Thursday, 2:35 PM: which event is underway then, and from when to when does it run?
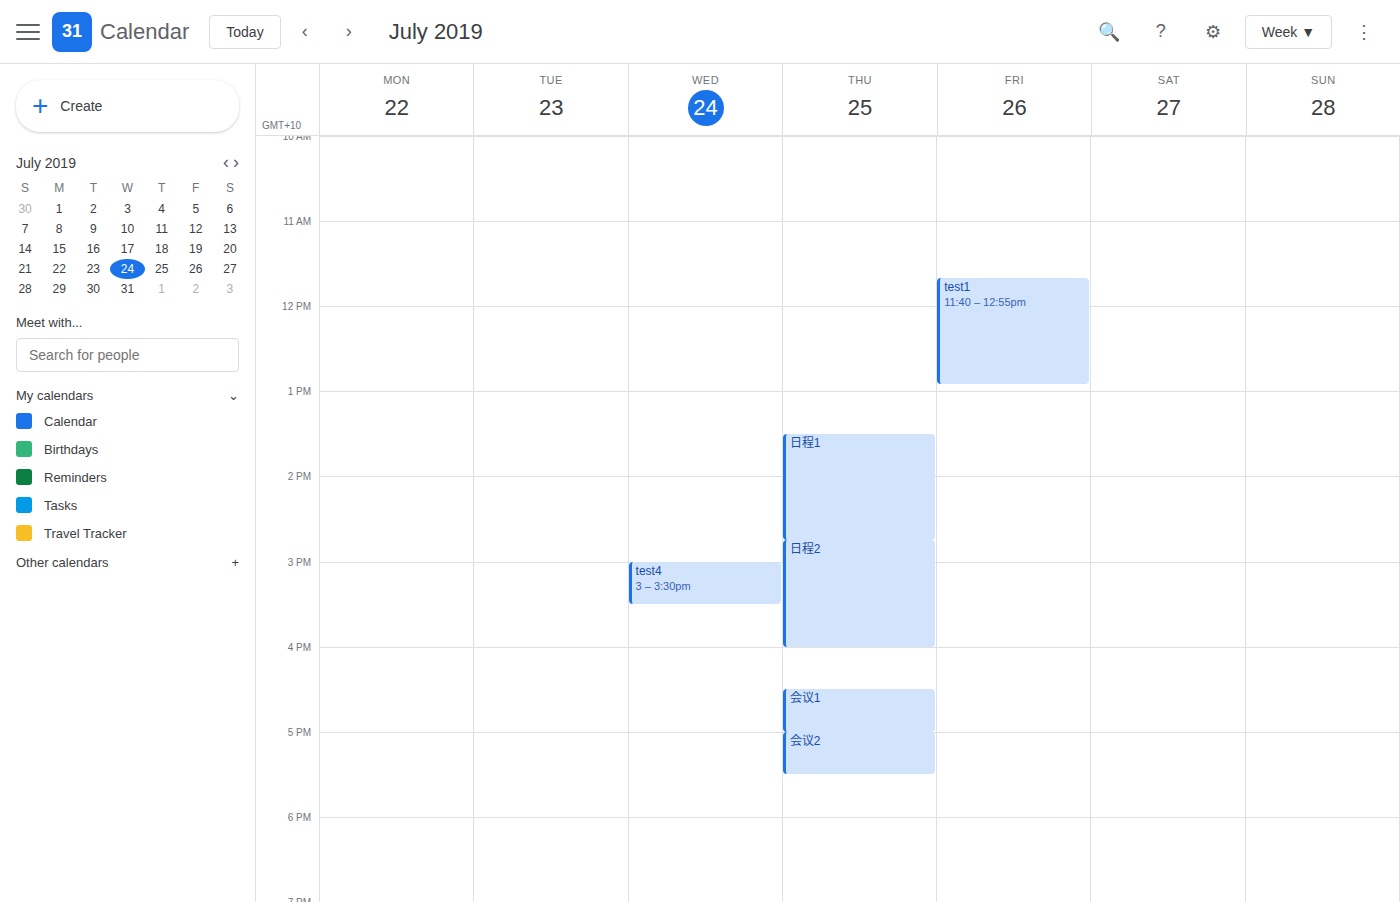
"日程1", 1:30 PM to 2:45 PM